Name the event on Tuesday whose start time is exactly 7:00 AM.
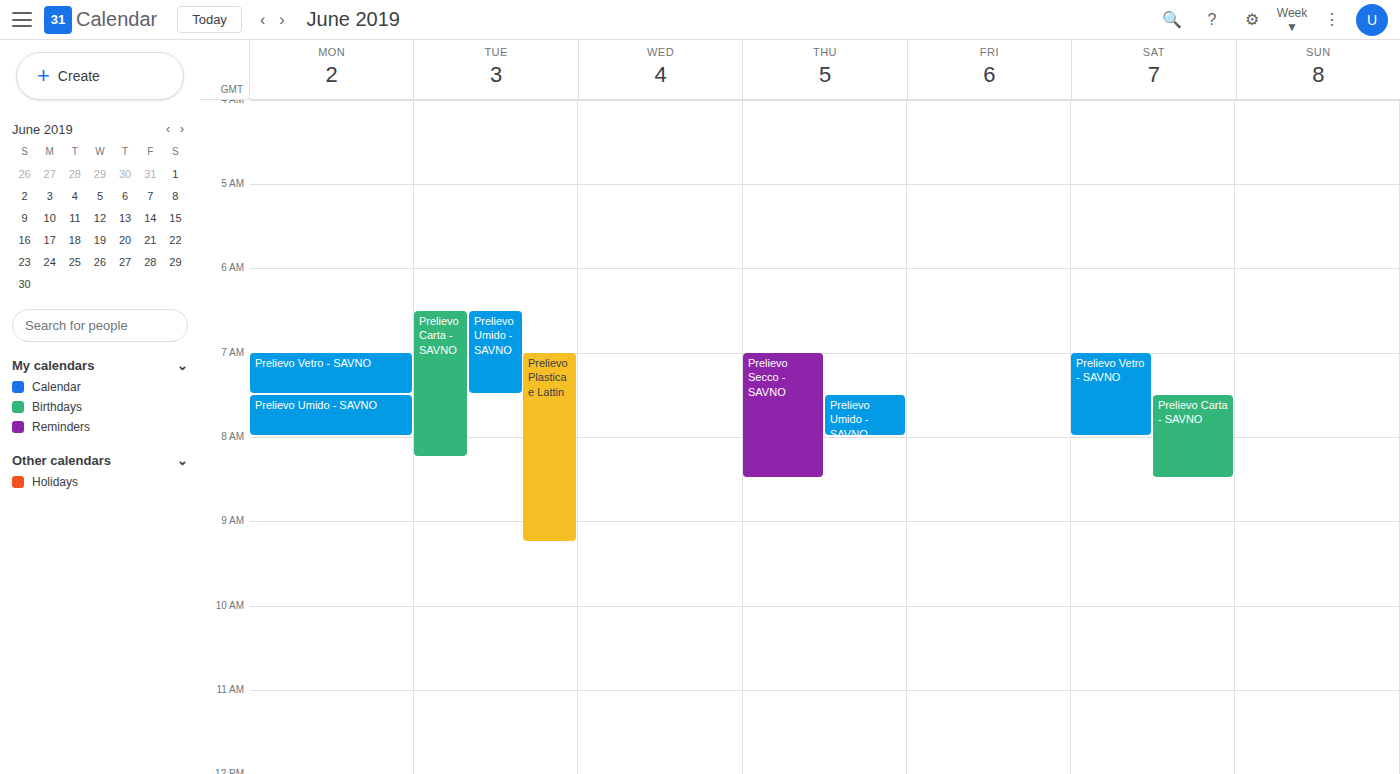
"Prelievo Plastica e Lattin"